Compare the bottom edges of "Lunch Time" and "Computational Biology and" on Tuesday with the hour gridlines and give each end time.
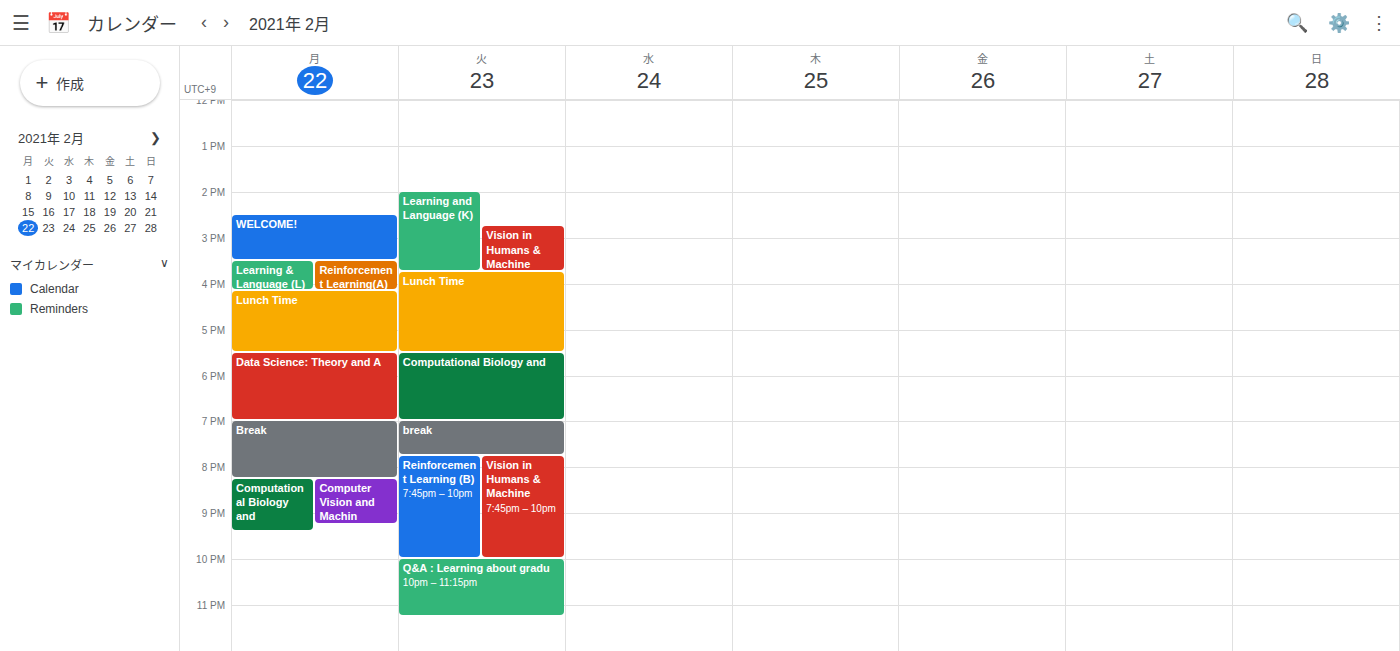
"Lunch Time": 5:30 PM, halfway between the 5 PM and 6 PM lines. "Computational Biology and": 7:00 PM, exactly on the 7 PM line.